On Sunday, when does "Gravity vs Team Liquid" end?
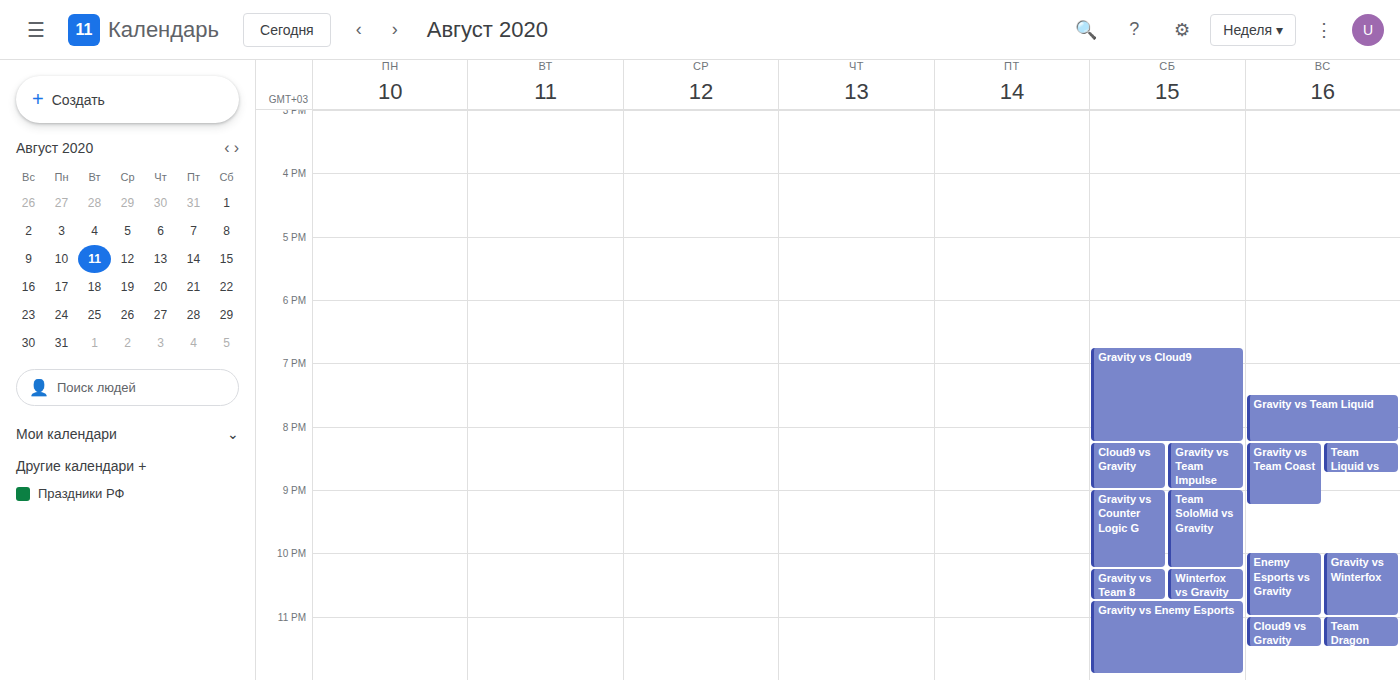
8:15 PM